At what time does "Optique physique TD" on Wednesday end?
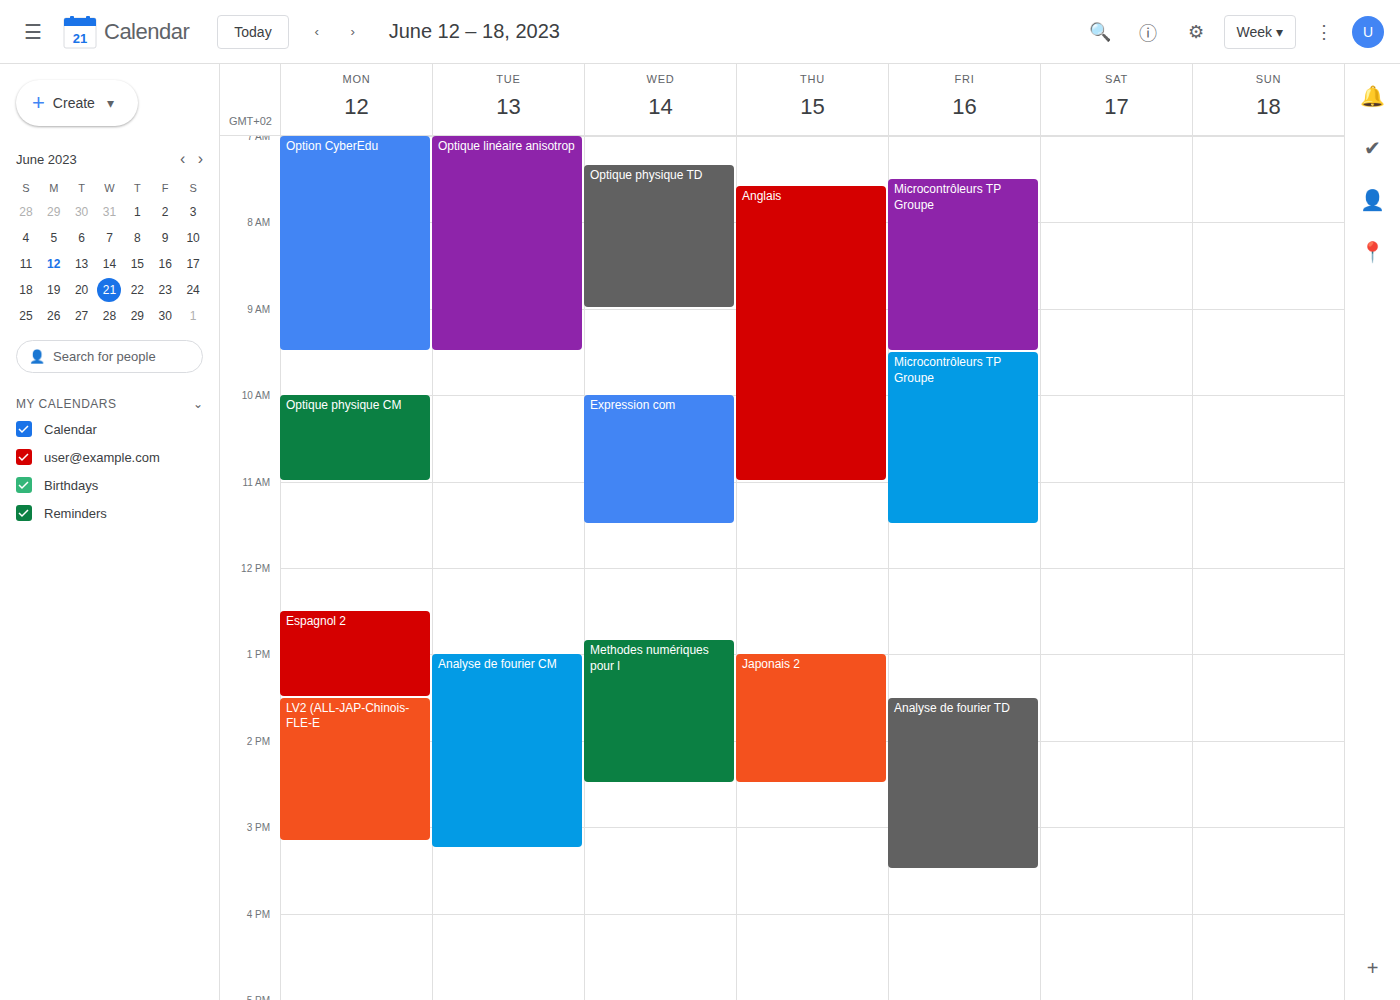
9:00 AM